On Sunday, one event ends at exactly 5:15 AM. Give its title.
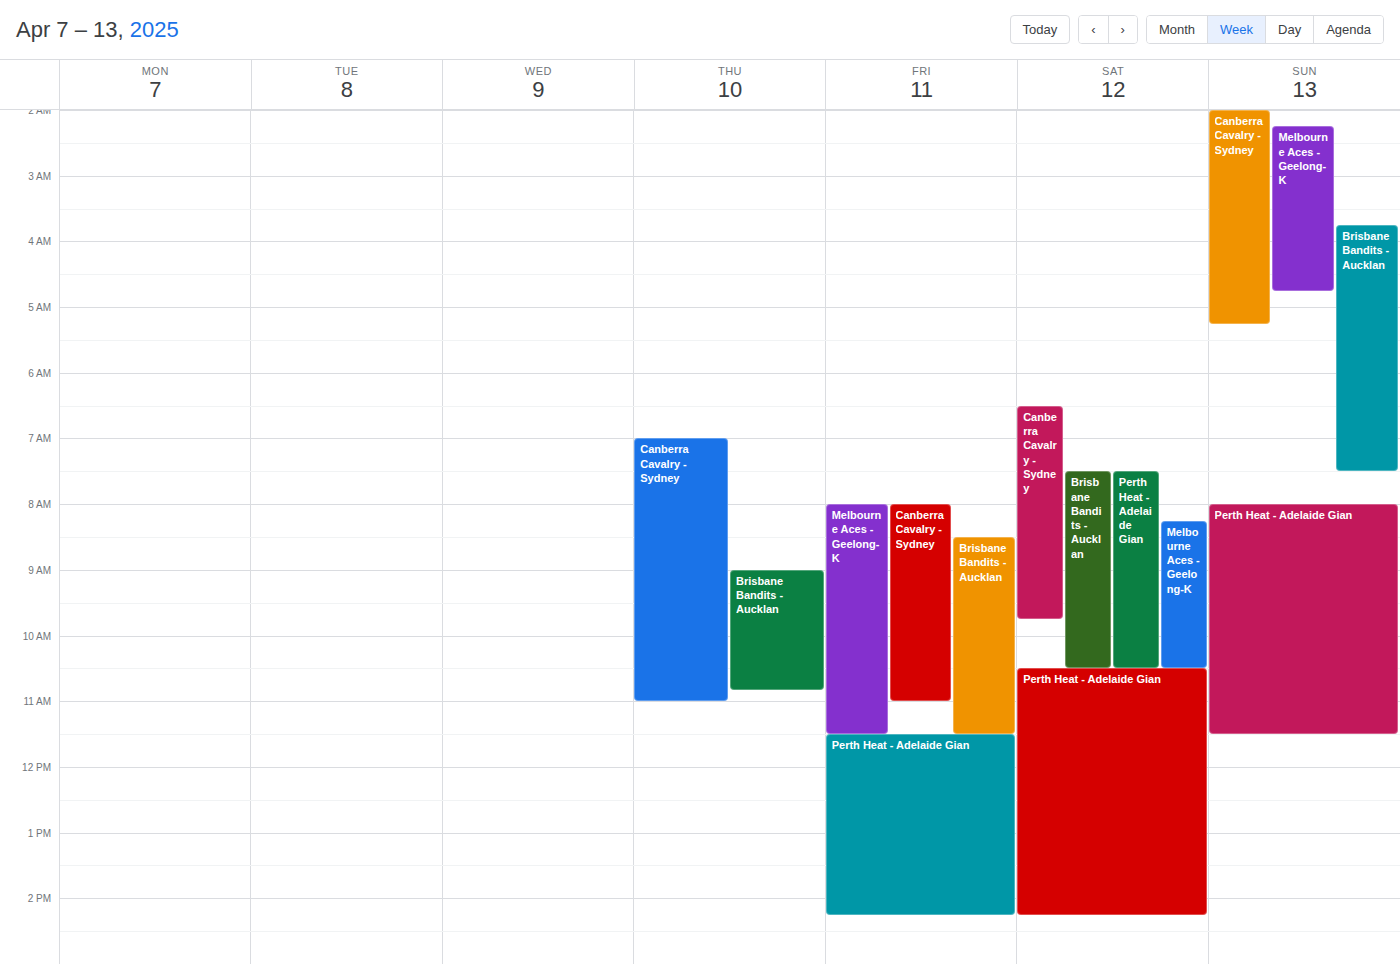
"Canberra Cavalry - Sydney"